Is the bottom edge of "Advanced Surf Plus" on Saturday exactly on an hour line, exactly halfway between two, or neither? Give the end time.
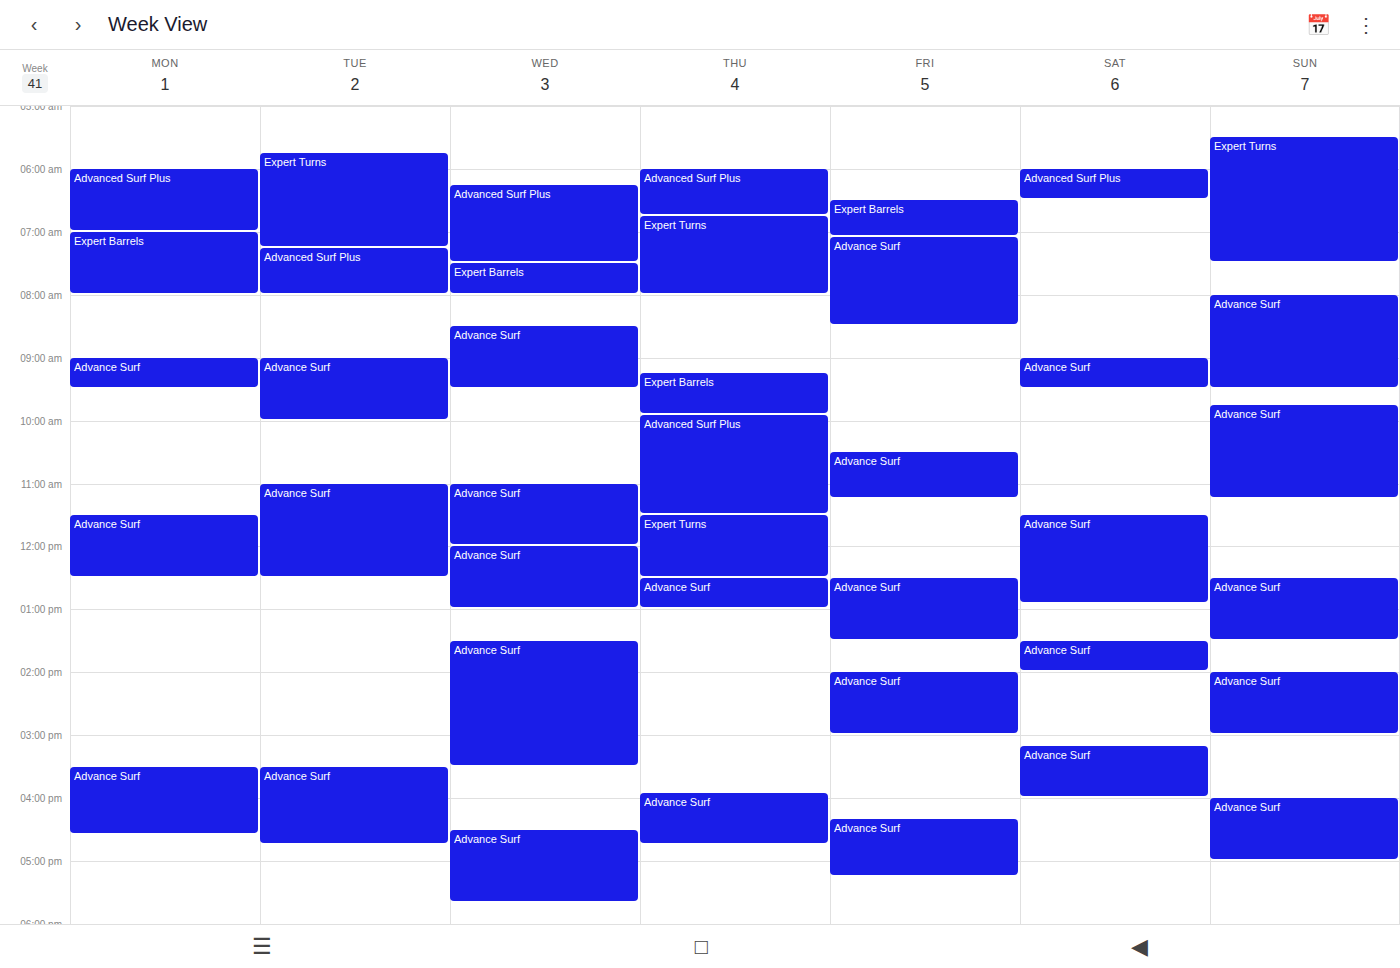
6:30 AM -- halfway between the 6 AM and 7 AM lines.